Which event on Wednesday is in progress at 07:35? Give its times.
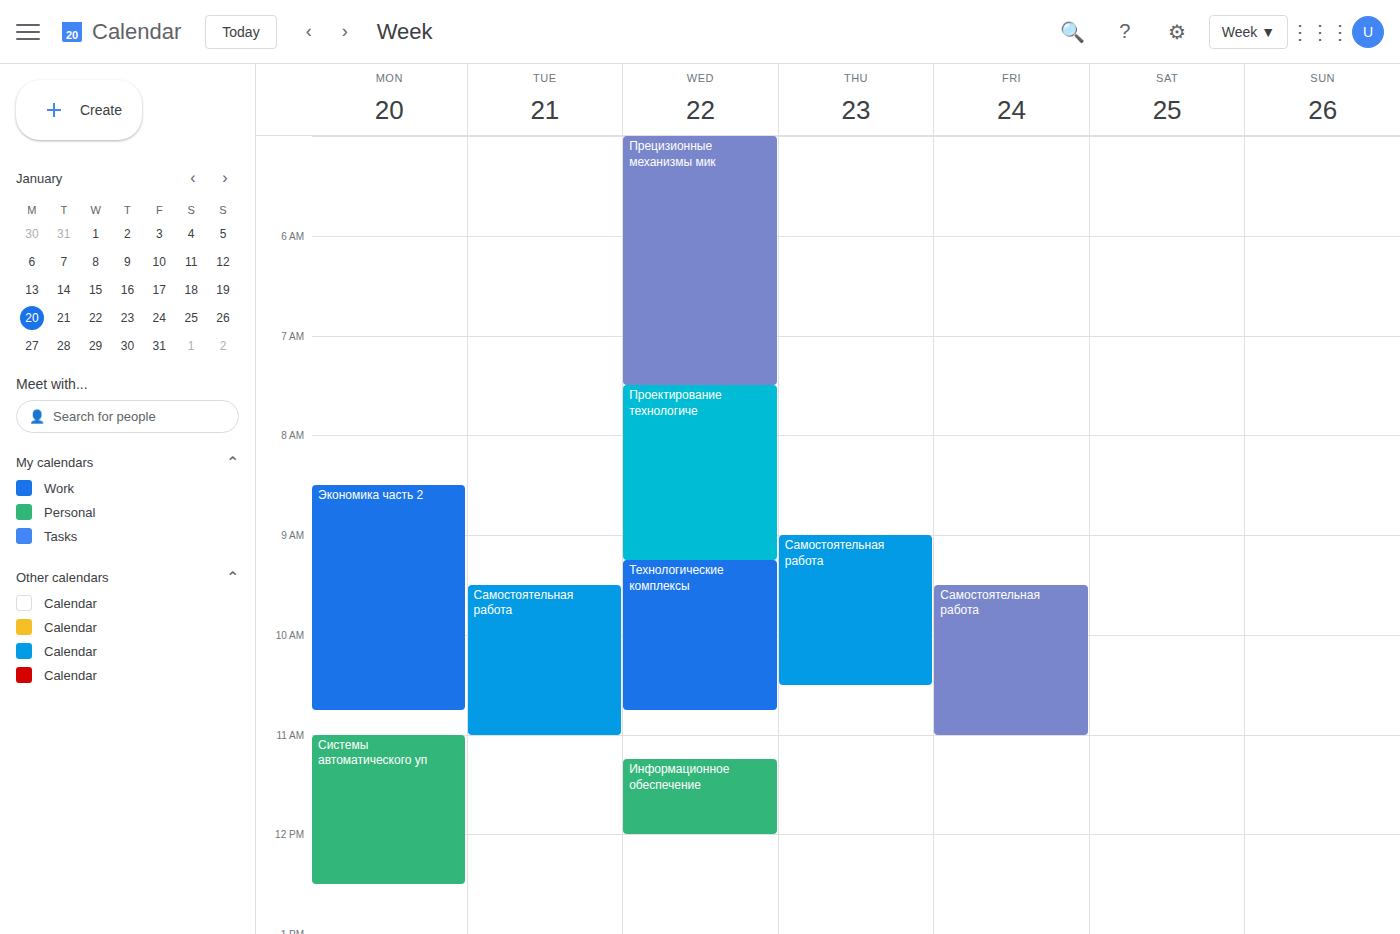
"Проектирование технологиче", 07:30 to 09:15